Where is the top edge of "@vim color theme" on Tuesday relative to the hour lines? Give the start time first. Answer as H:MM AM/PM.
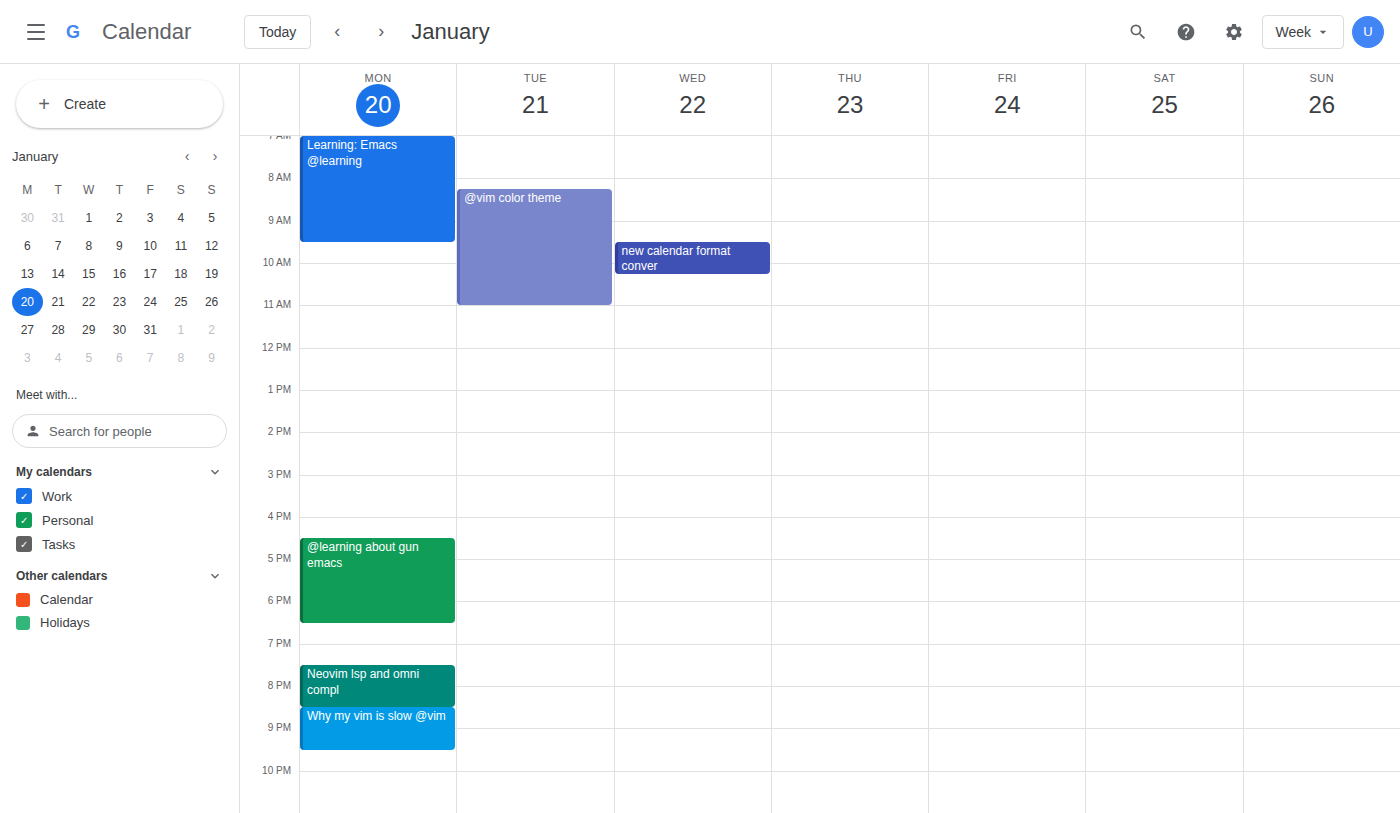
8:15 AM -- neither: a quarter of the way from the 8 AM line to the 9 AM line.